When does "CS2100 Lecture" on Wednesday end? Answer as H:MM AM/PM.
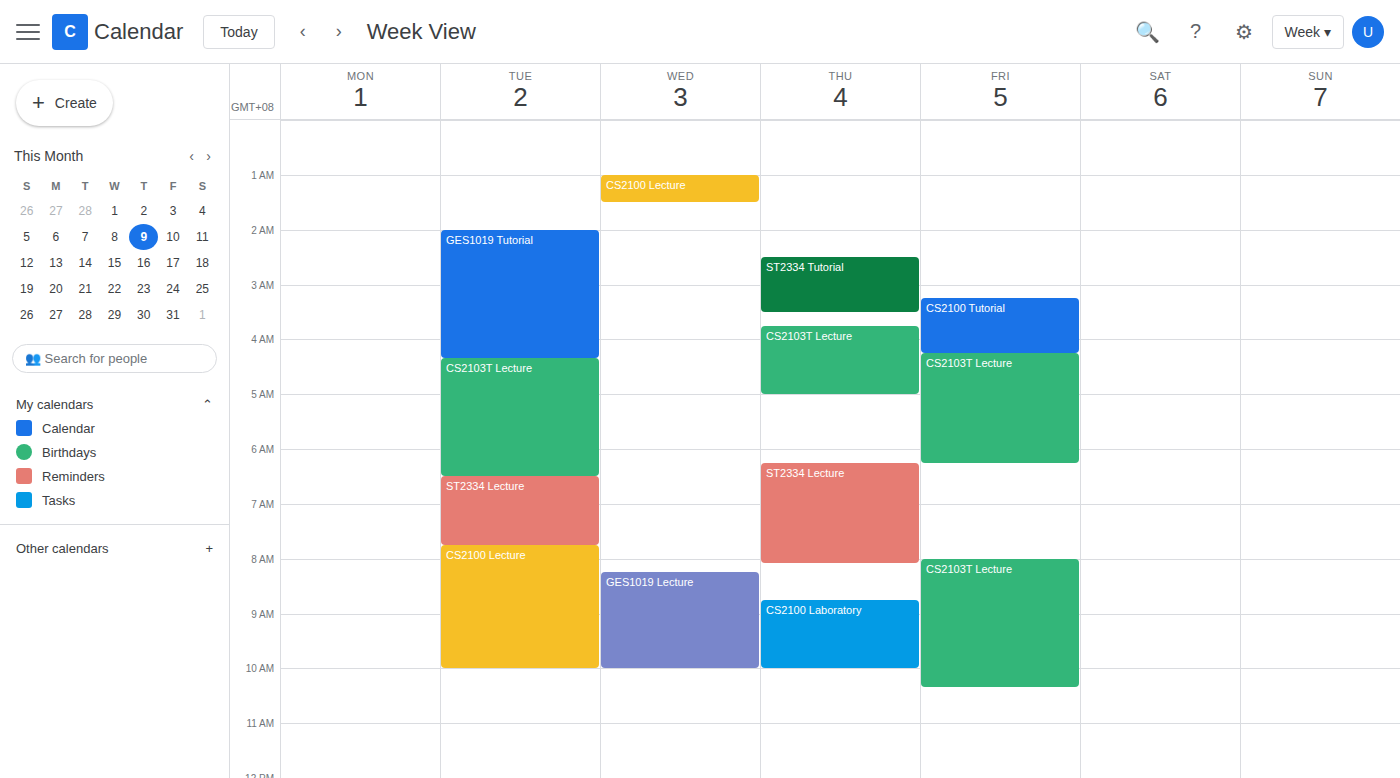
1:30 AM